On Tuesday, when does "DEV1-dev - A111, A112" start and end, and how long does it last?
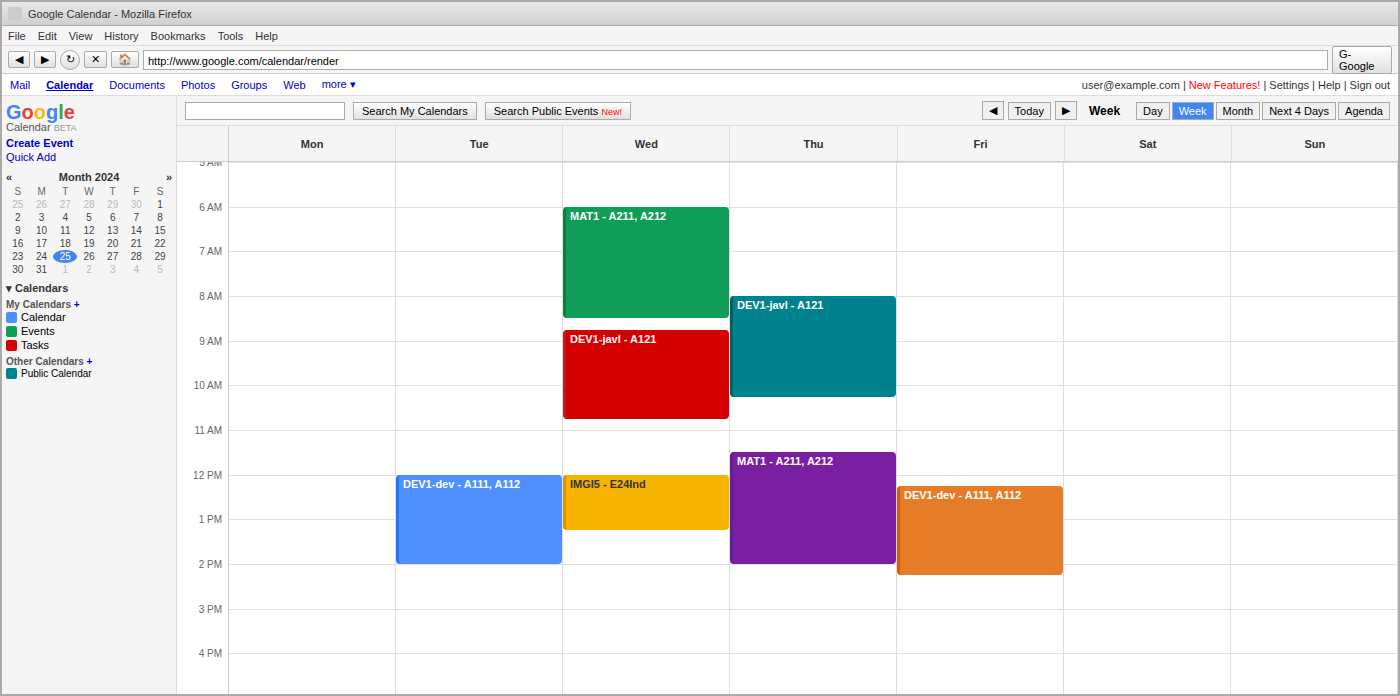
12:00 PM to 2:00 PM, 2 hours